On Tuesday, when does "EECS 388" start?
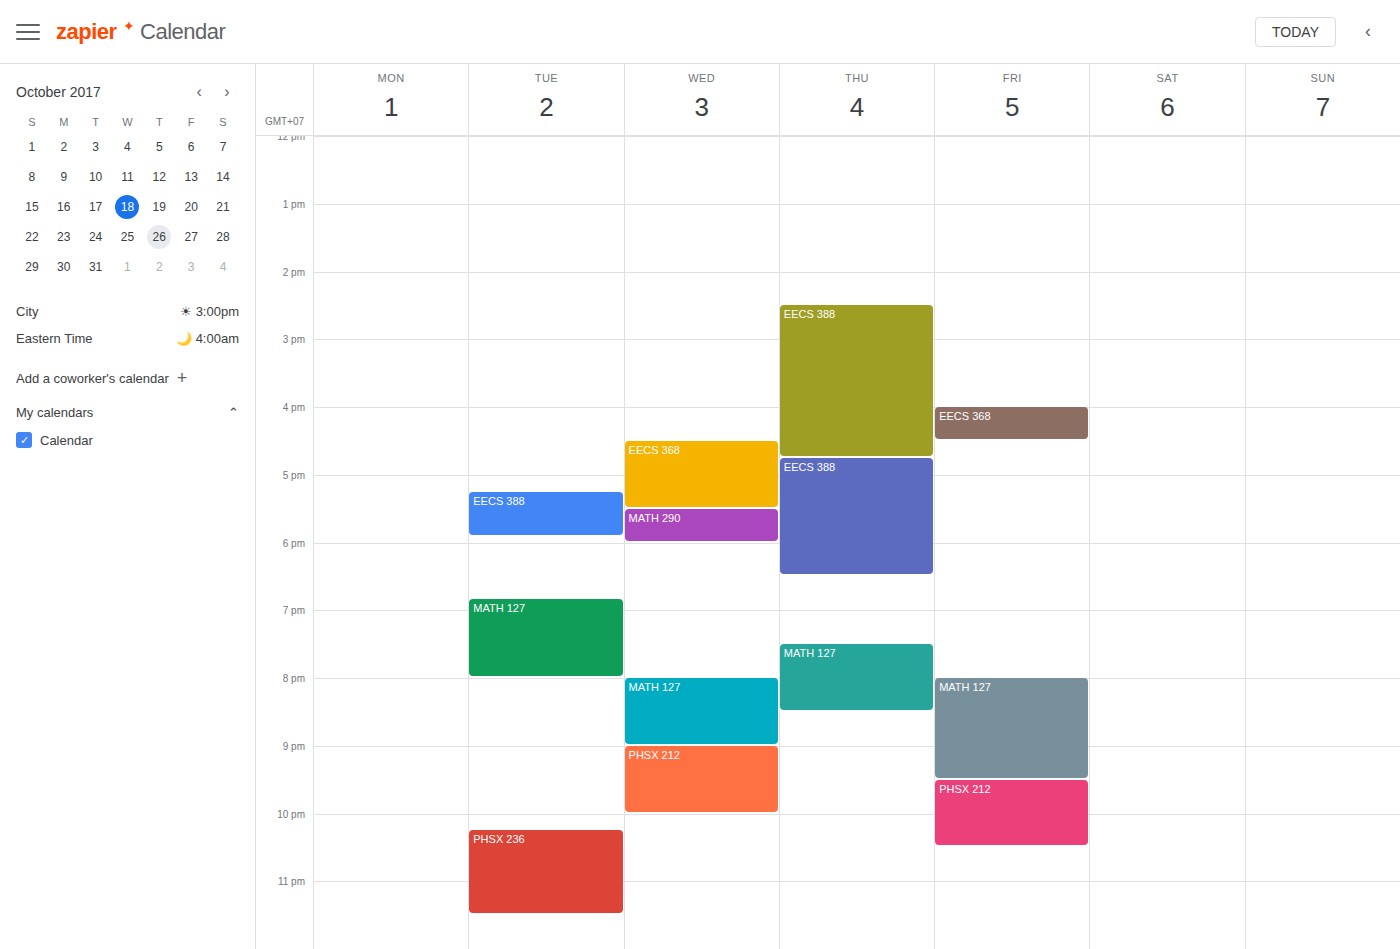
5:15 PM